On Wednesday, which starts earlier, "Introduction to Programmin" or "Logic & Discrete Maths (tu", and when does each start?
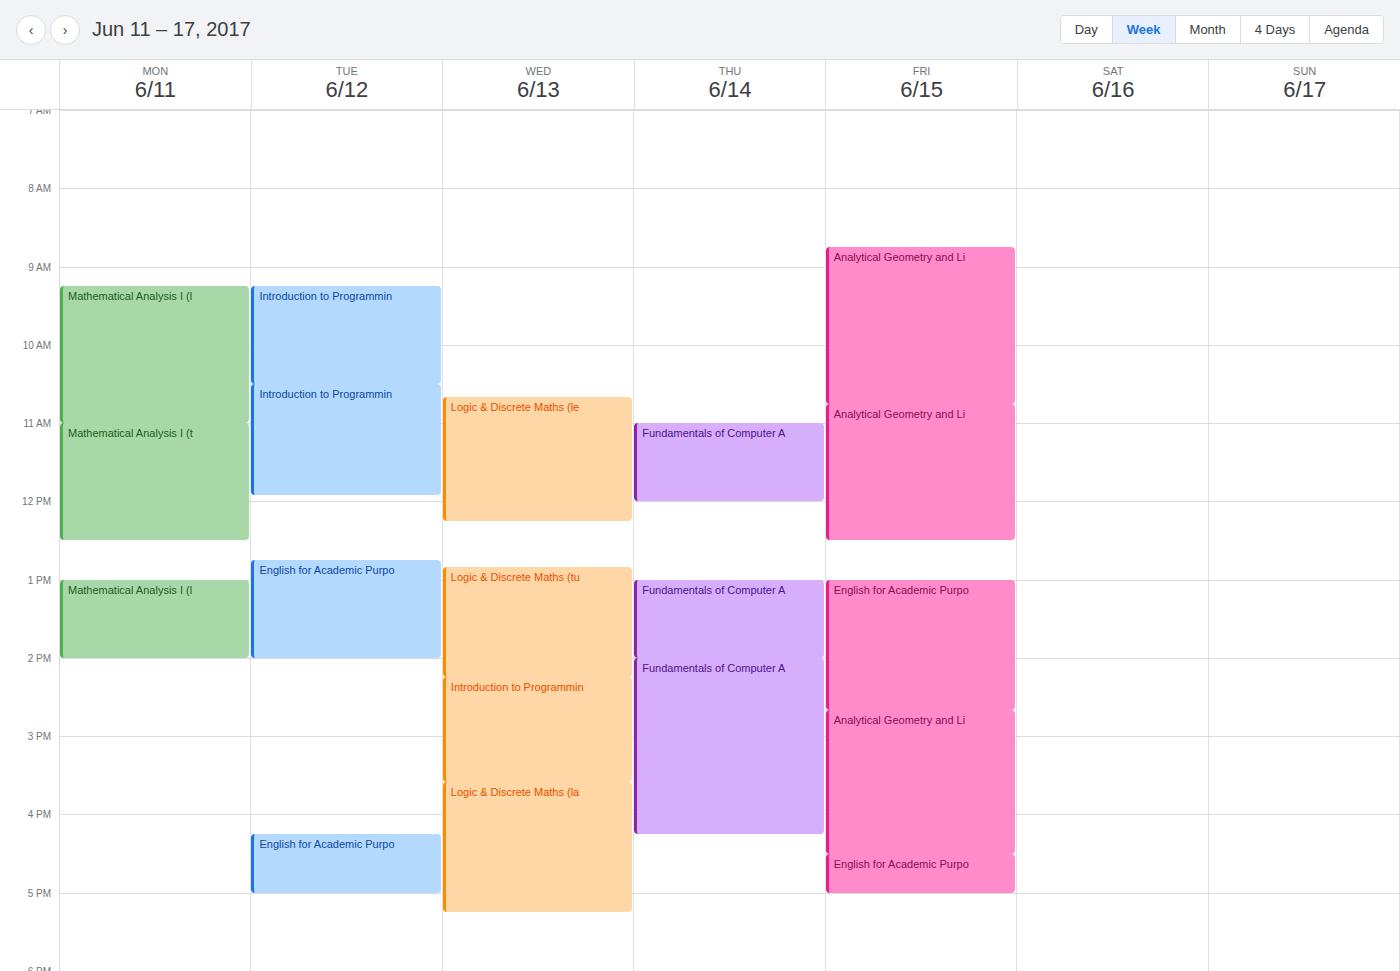
"Logic & Discrete Maths (tu" 12:50 PM; "Introduction to Programmin" 2:15 PM.